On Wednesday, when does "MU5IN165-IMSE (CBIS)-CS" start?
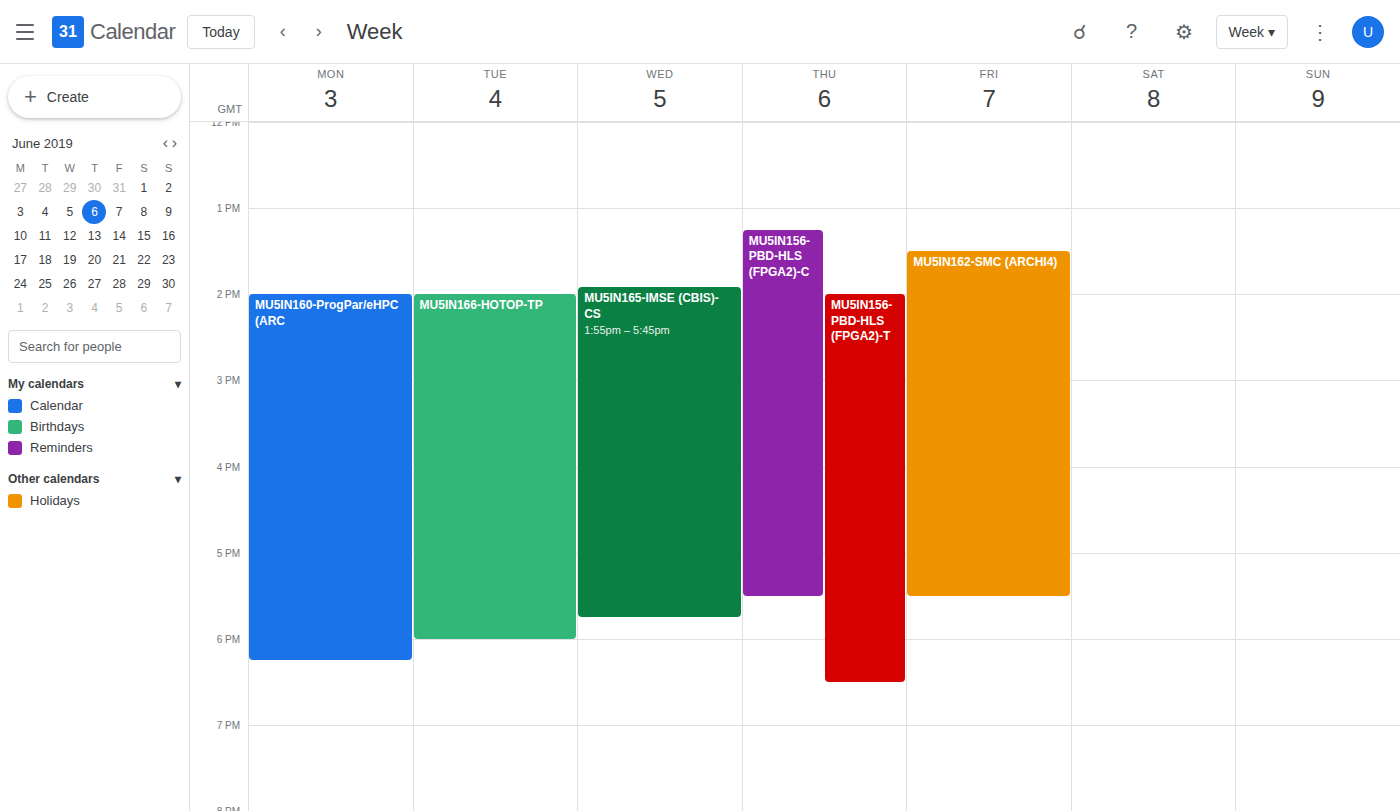
1:55 PM